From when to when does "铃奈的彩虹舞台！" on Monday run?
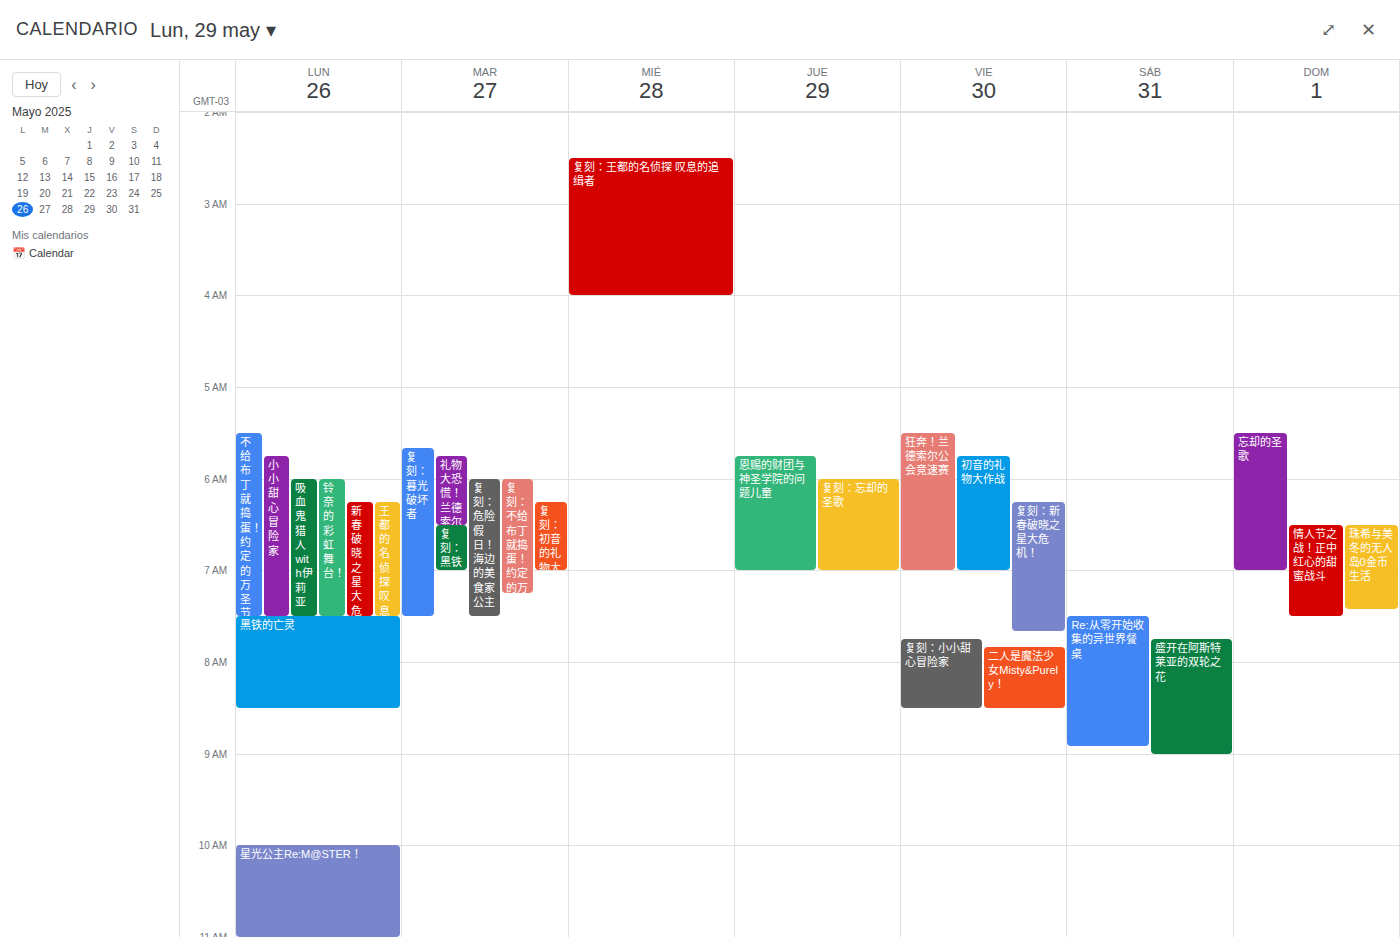
6:00 AM to 7:30 AM